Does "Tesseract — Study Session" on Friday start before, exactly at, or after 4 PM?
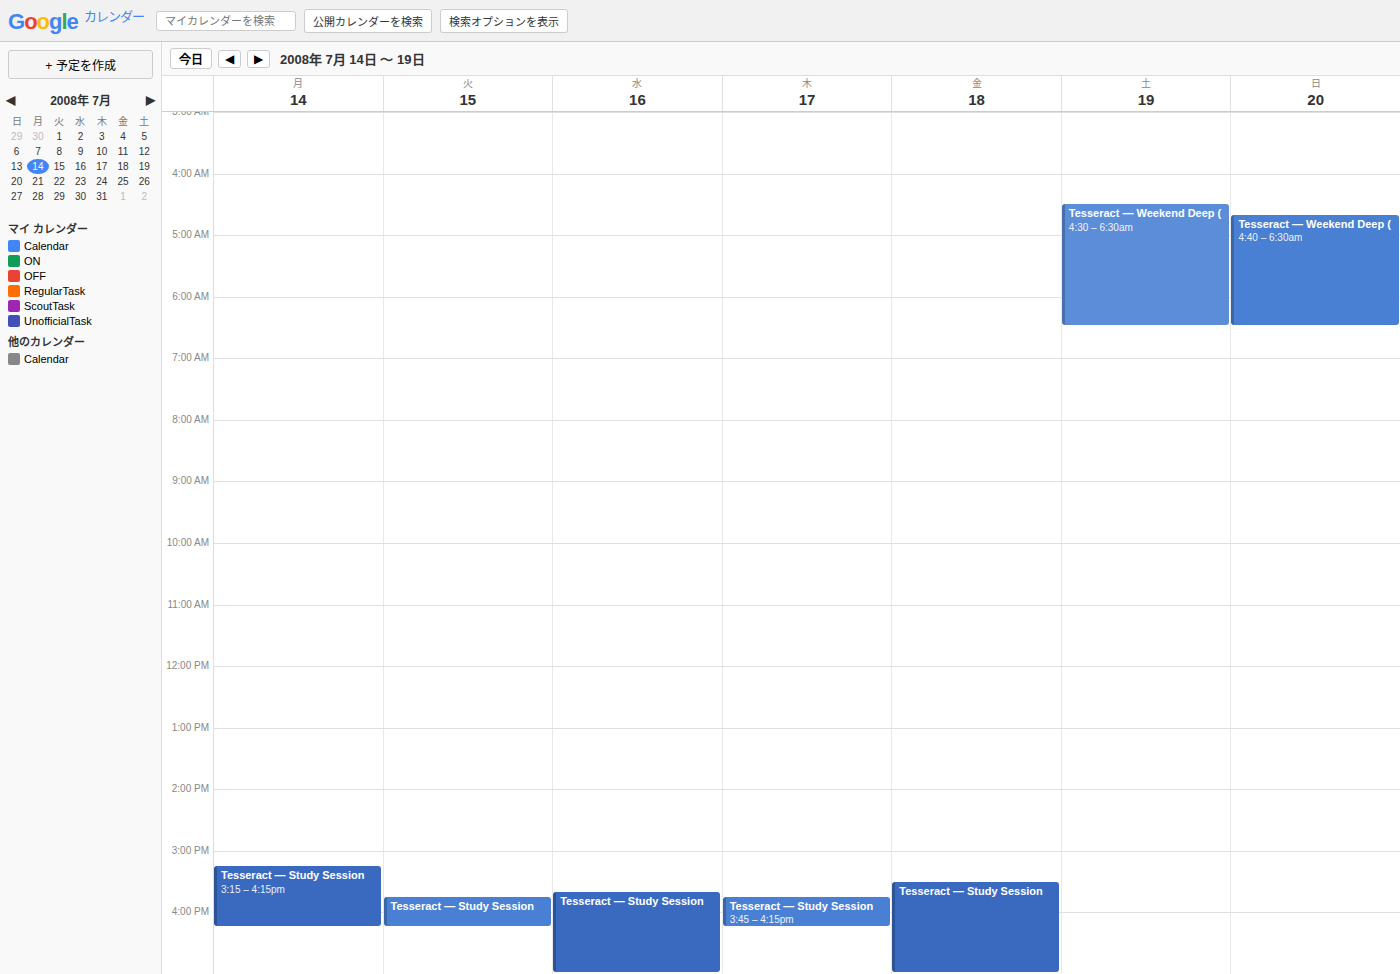
3:30 PM -- before 4 PM, 30 minutes above the 4 PM line.